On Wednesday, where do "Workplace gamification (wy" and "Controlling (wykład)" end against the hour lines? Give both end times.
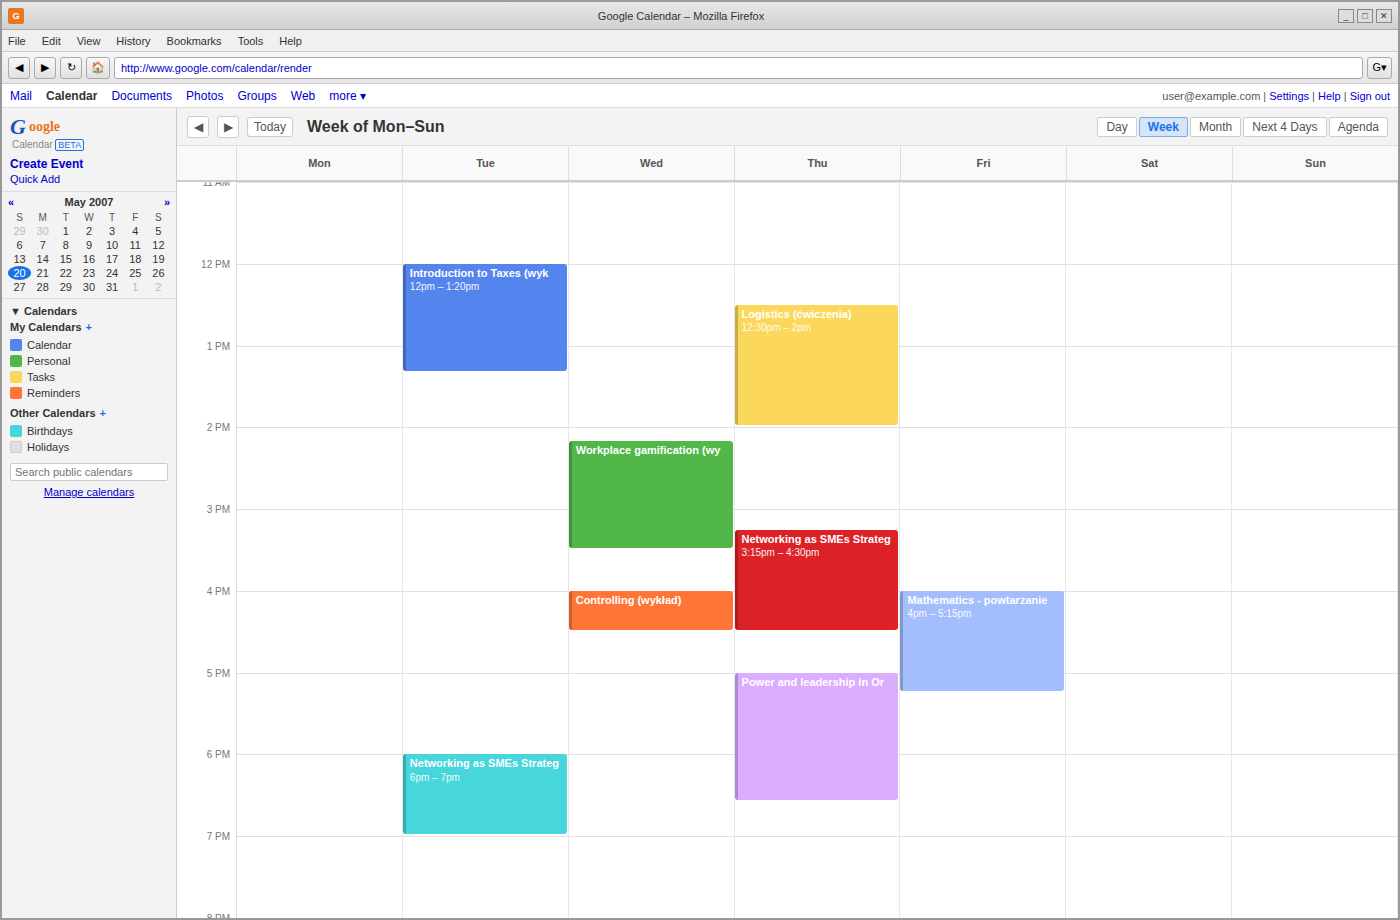
"Workplace gamification (wy": 3:30 PM, halfway between the 3 PM and 4 PM lines. "Controlling (wykład)": 4:30 PM, halfway between the 4 PM and 5 PM lines.